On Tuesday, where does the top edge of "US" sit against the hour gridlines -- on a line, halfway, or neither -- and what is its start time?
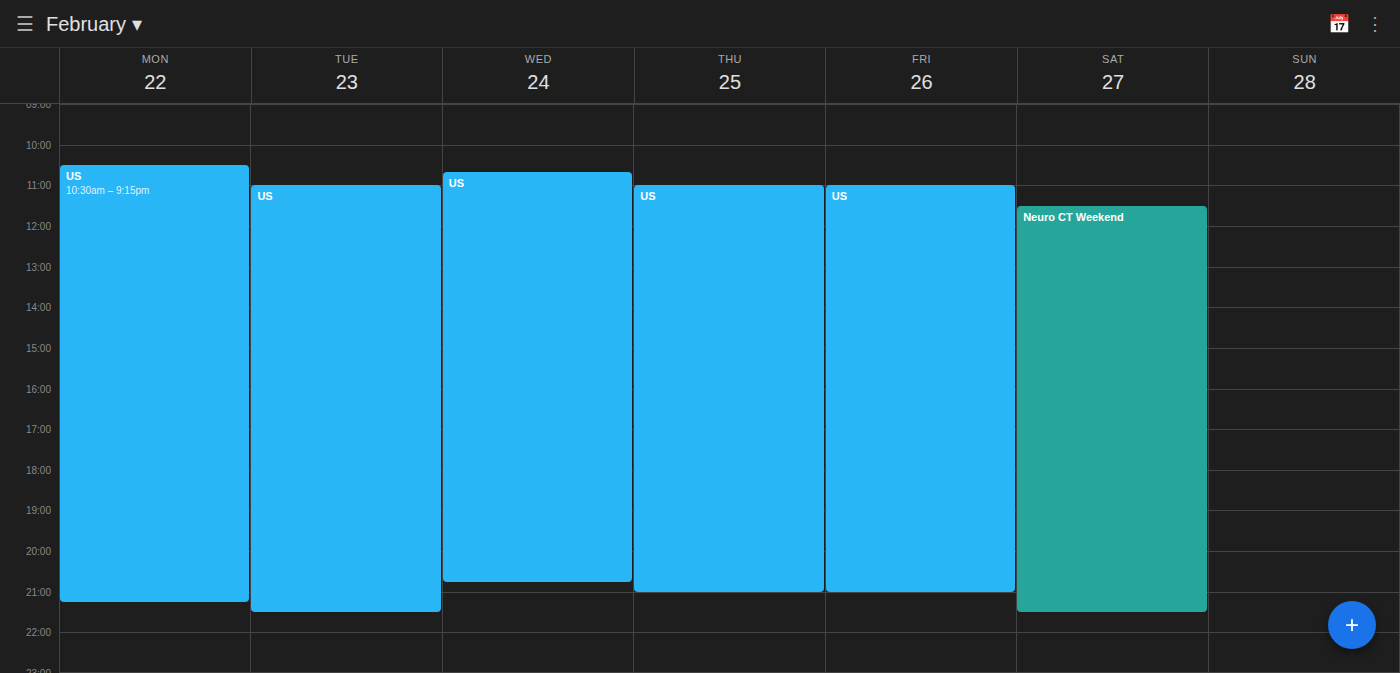
11:00 -- exactly on the 11:00 line.